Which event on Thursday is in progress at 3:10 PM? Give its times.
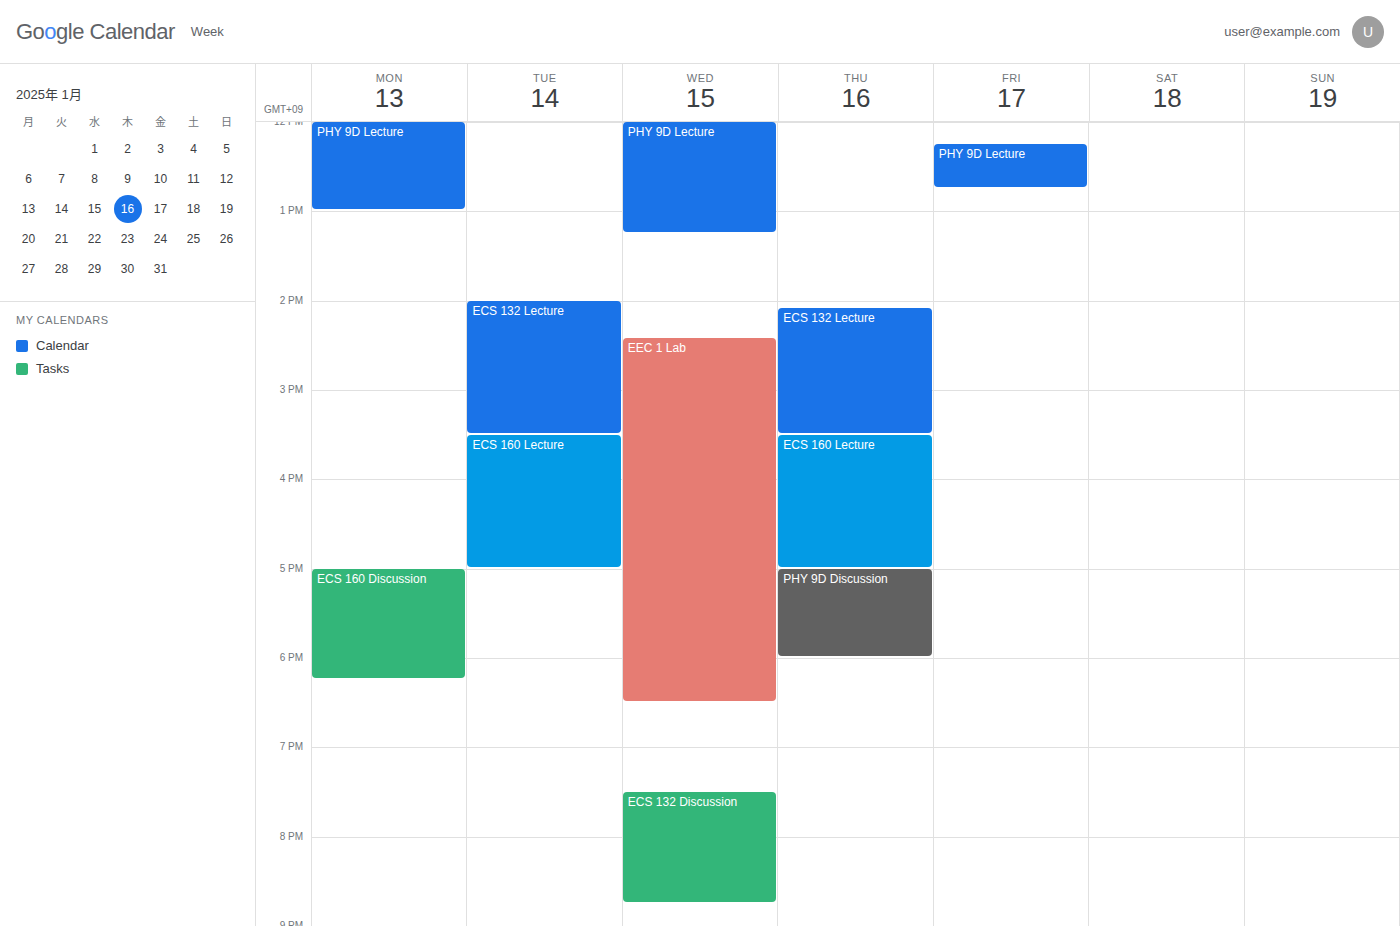
"ECS 132 Lecture", 2:05 PM to 3:30 PM